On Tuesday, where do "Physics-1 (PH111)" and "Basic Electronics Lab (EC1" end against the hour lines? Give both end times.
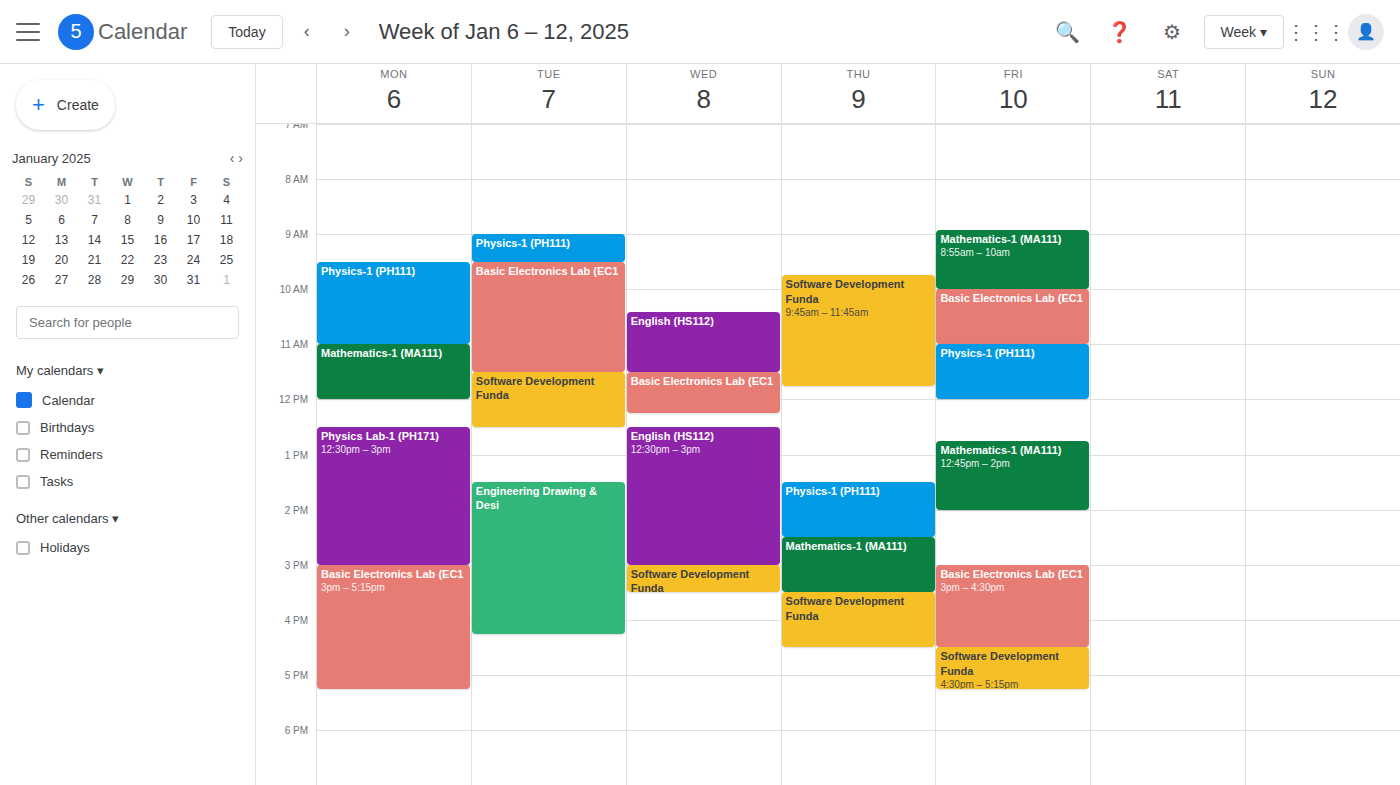
"Physics-1 (PH111)": 09:30, halfway between the 09:00 and 10:00 lines. "Basic Electronics Lab (EC1": 11:30, halfway between the 11:00 and 12:00 lines.